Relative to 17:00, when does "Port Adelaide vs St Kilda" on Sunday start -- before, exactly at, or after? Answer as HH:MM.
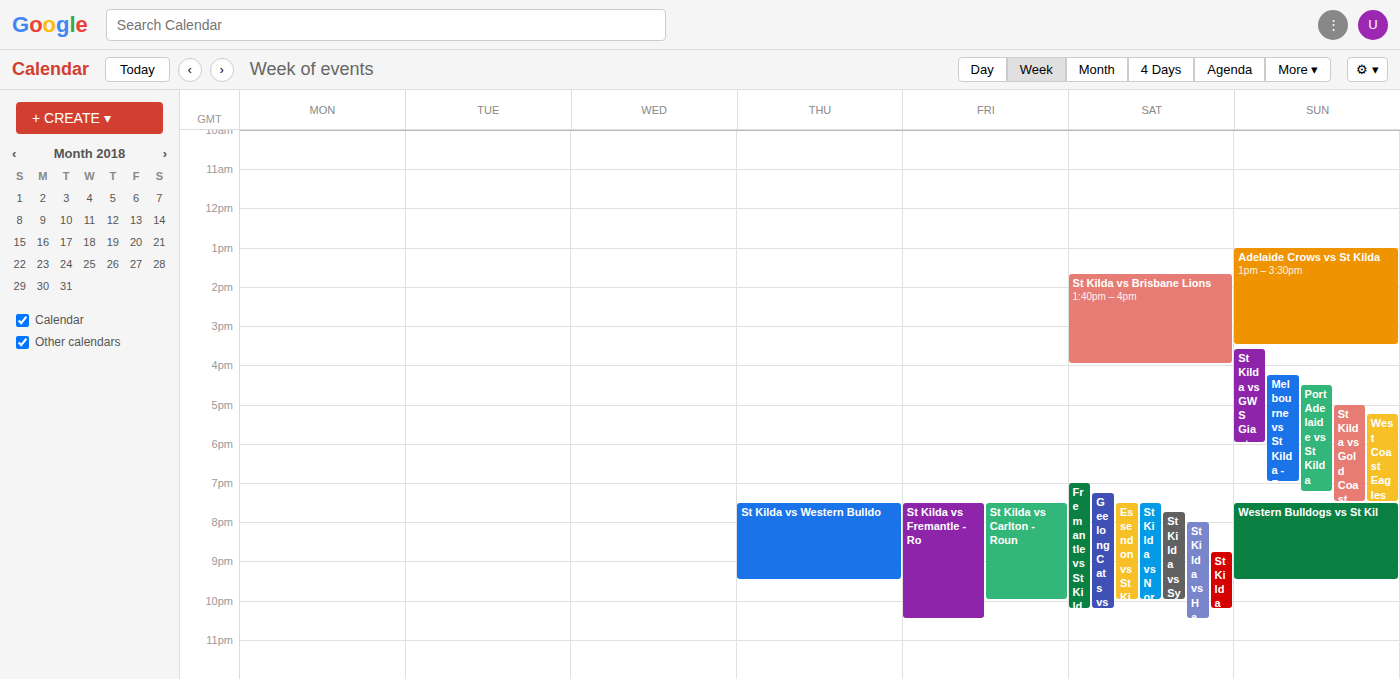
16:30 -- before 17:00, 30 minutes above the 17:00 line.